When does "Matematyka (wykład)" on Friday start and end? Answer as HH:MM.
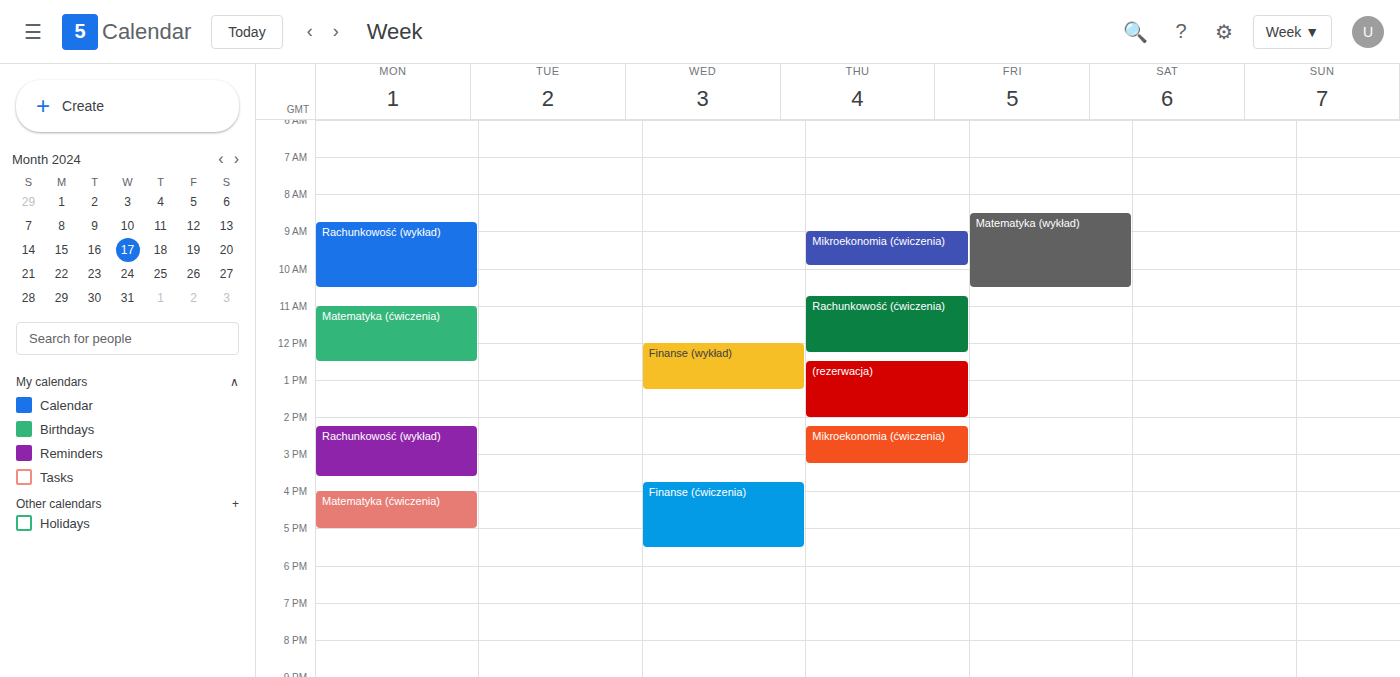
08:30 to 10:30